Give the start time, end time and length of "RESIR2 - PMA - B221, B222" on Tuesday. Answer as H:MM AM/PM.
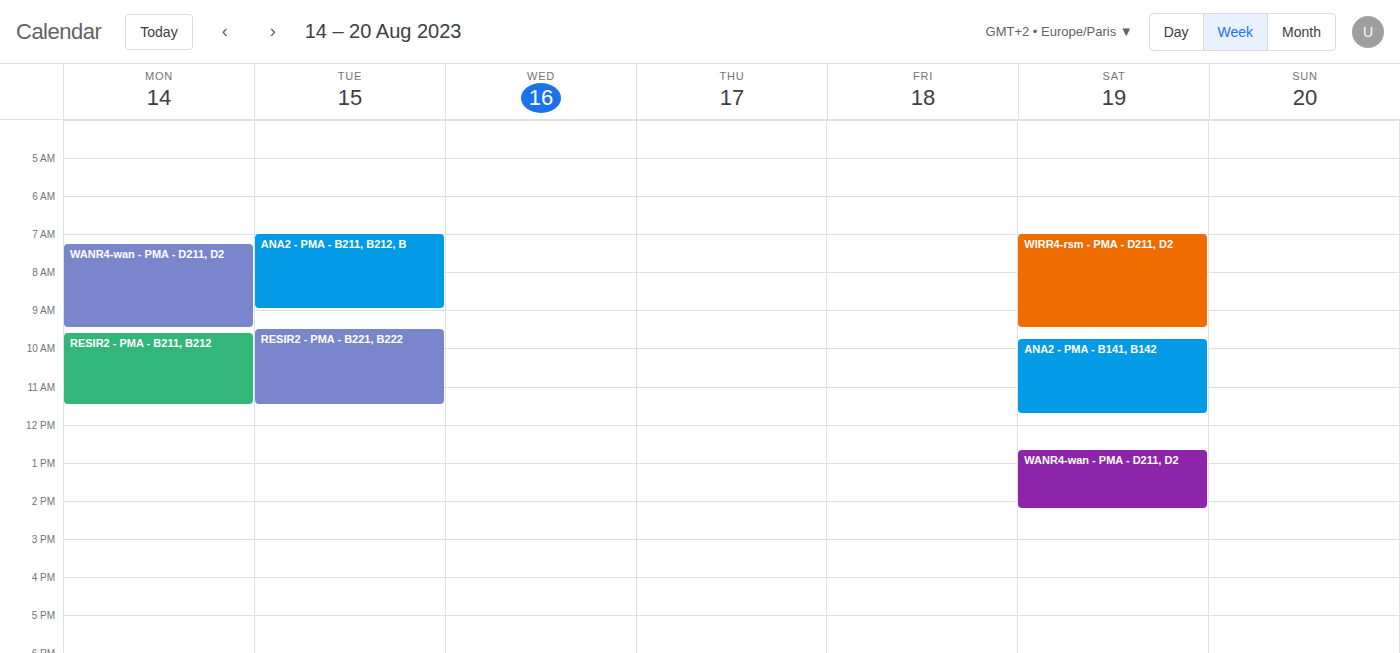
9:30 AM to 11:30 AM, 2 hours